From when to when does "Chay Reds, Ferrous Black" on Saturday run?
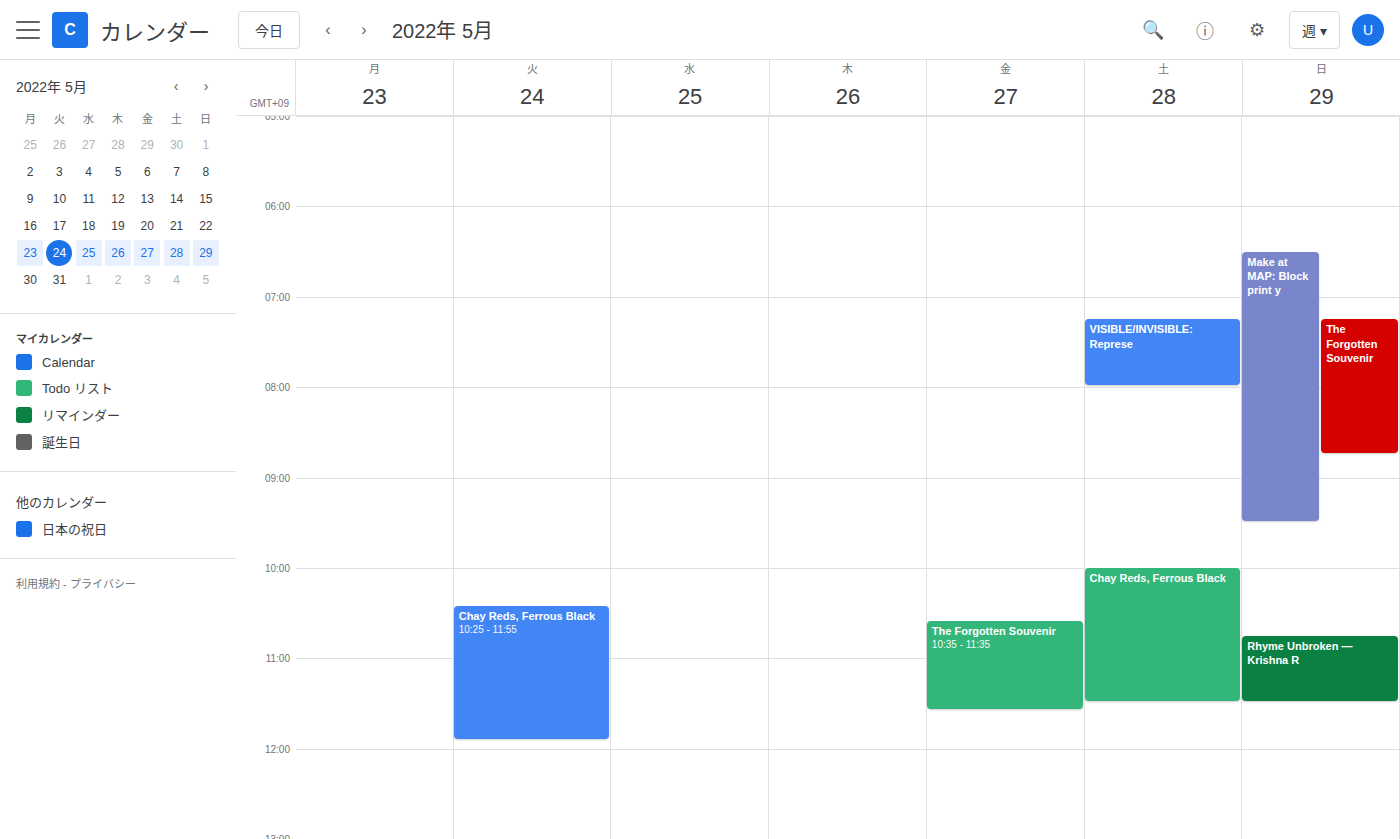
10:00 AM to 11:30 AM